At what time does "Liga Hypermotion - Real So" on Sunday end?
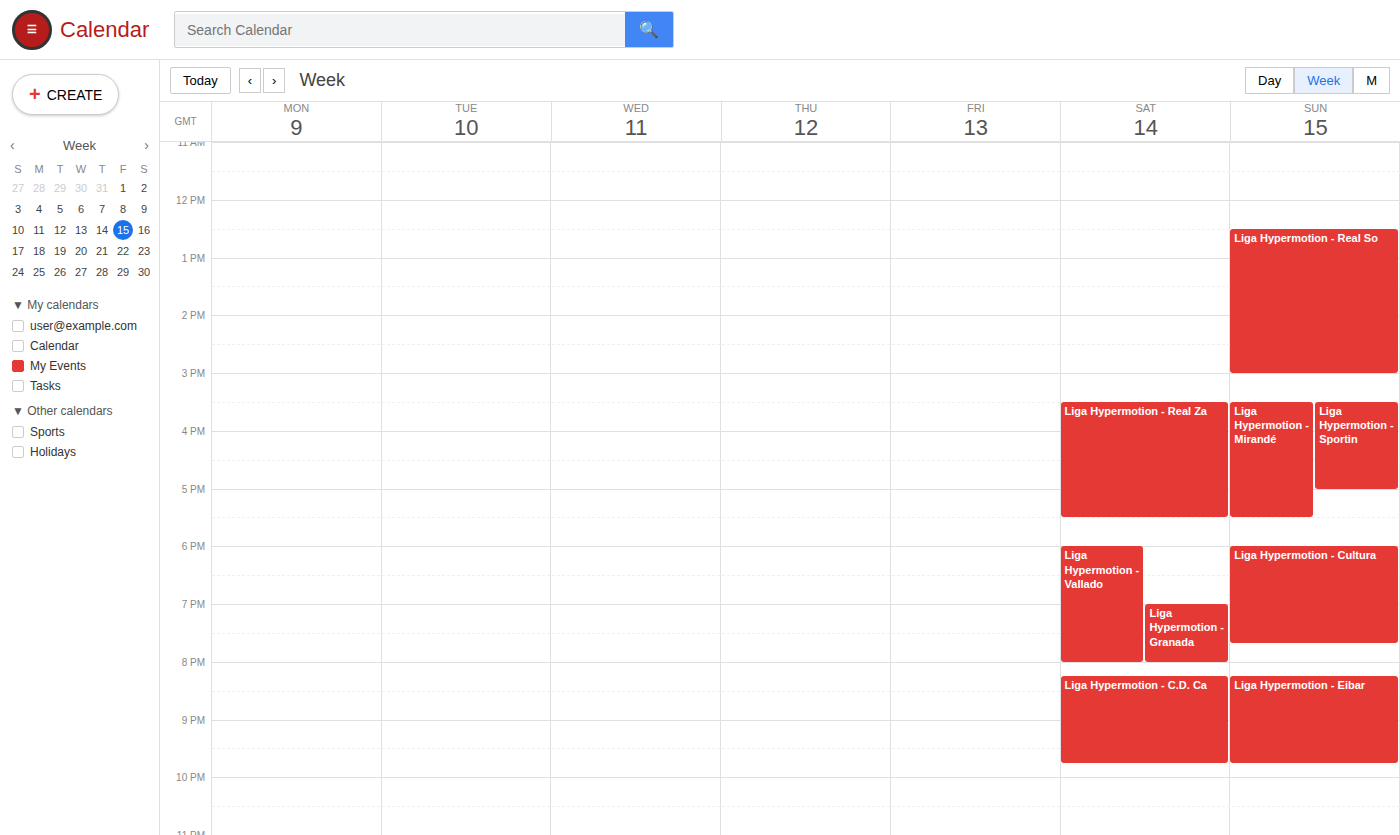
3:00 PM